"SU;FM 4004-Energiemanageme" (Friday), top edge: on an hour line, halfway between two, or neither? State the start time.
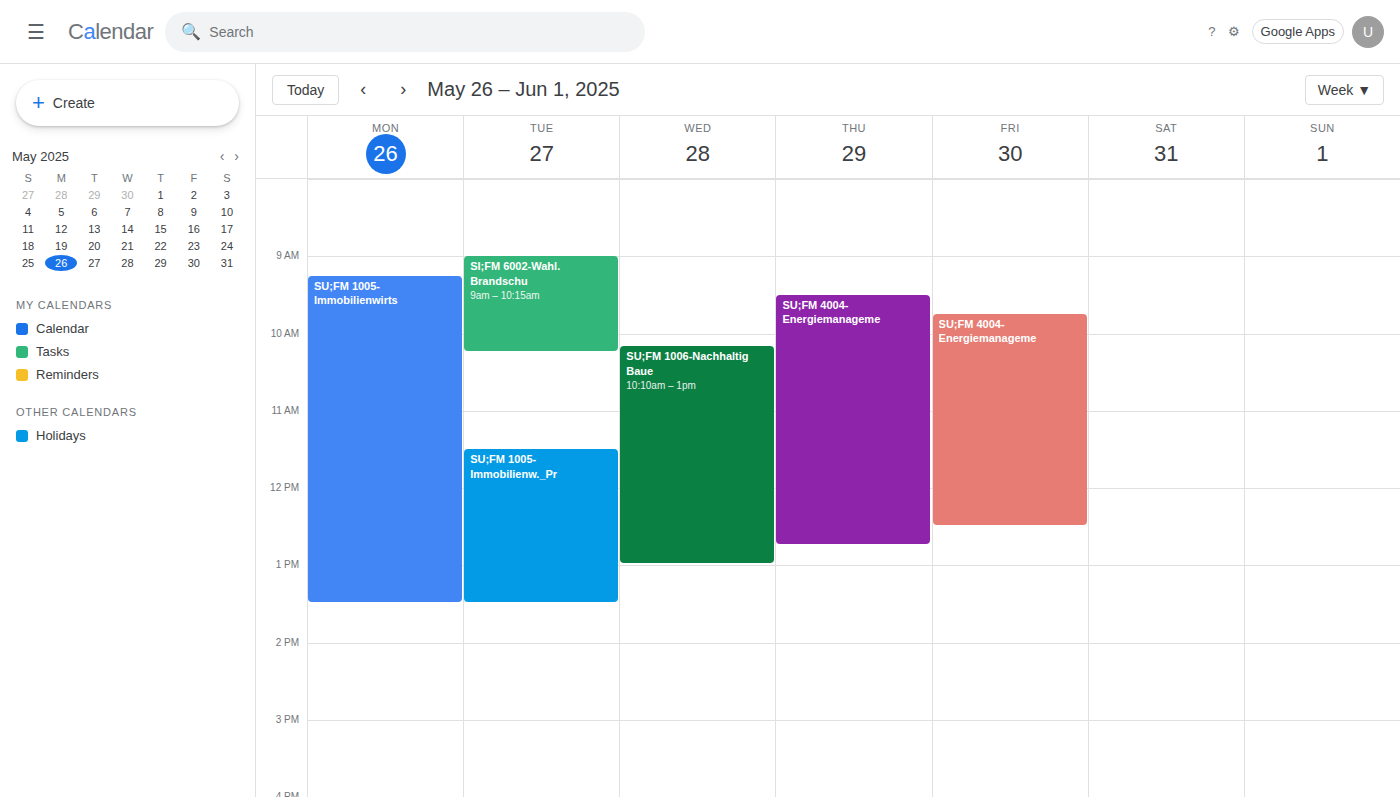
9:45 AM -- neither: three quarters of the way from the 9 AM line to the 10 AM line.